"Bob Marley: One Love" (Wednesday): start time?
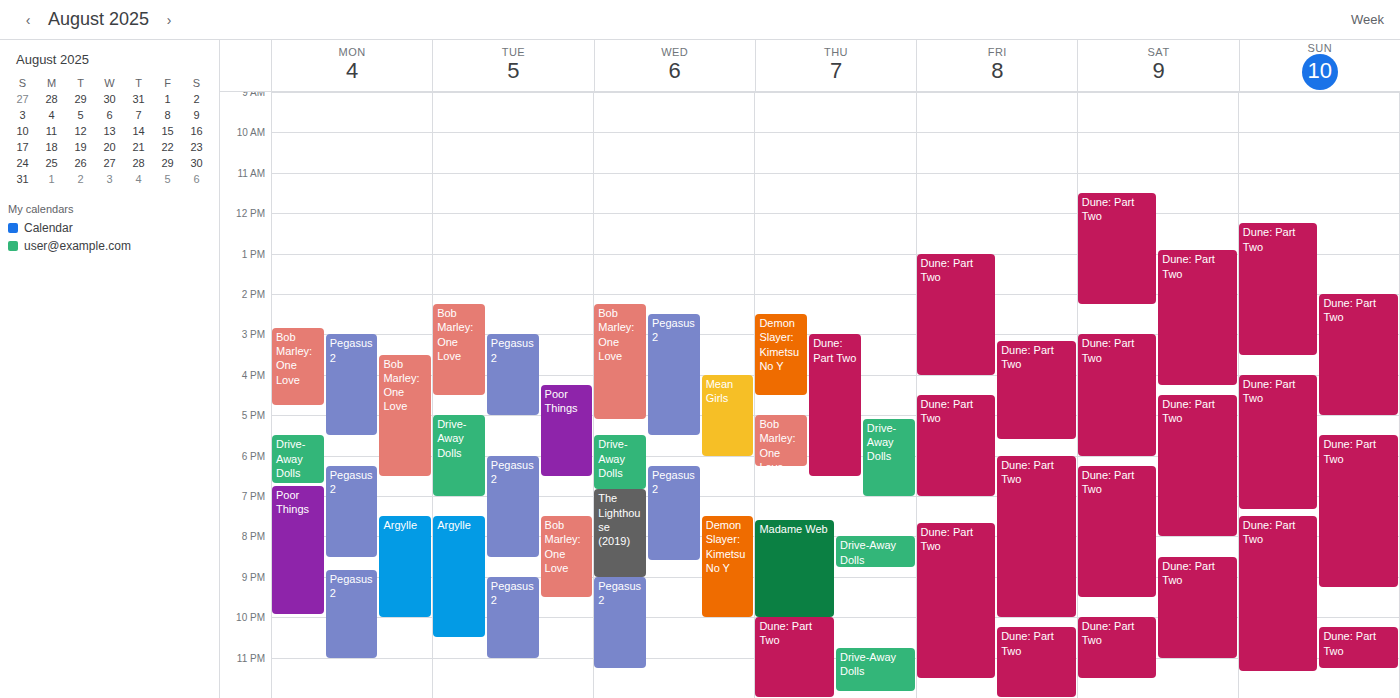
2:15 PM